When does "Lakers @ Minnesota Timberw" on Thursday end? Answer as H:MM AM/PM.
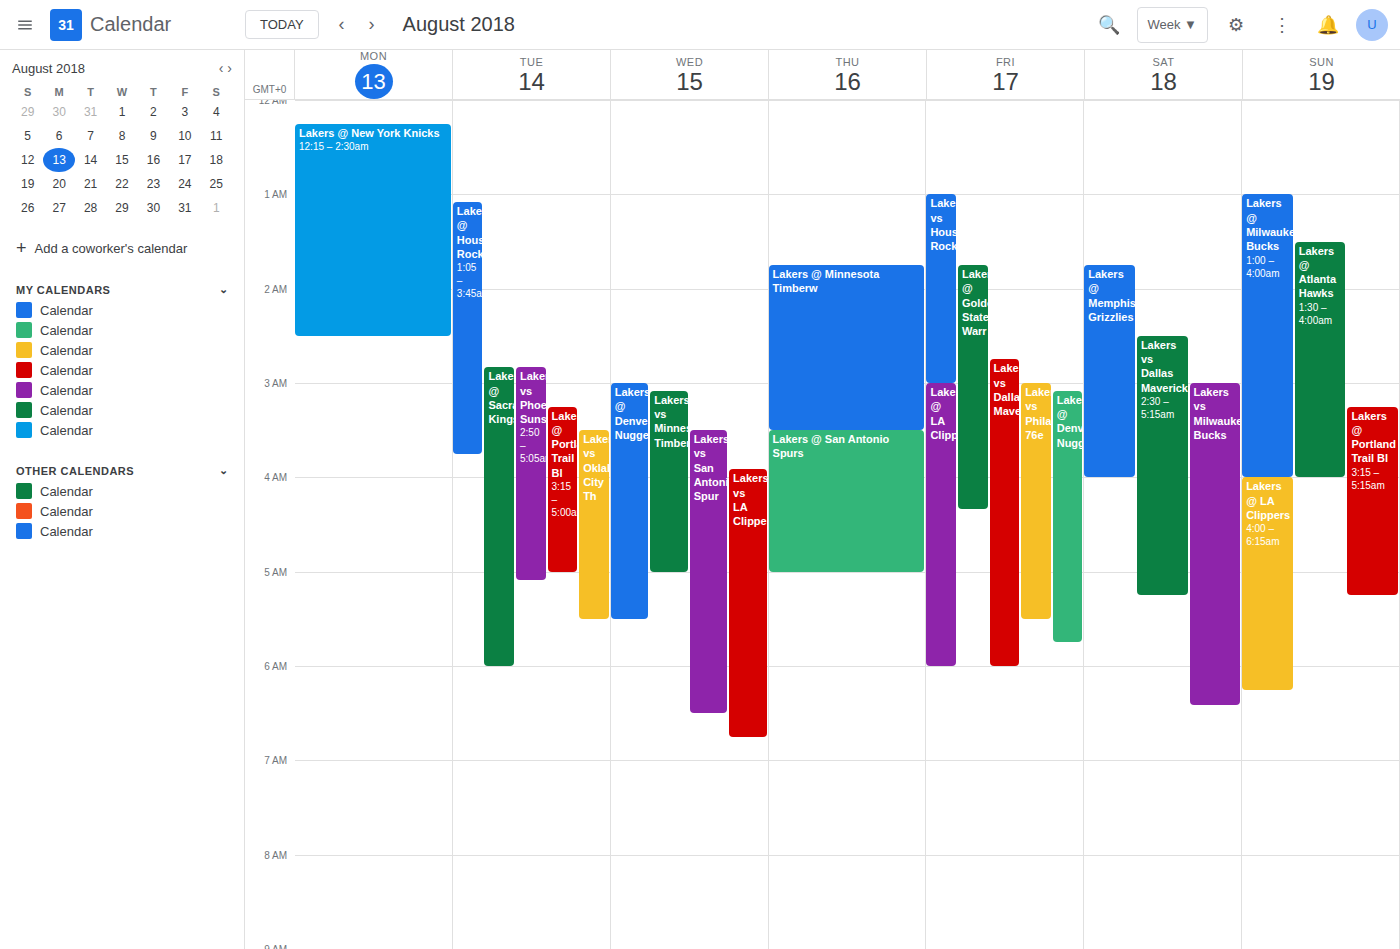
3:30 AM